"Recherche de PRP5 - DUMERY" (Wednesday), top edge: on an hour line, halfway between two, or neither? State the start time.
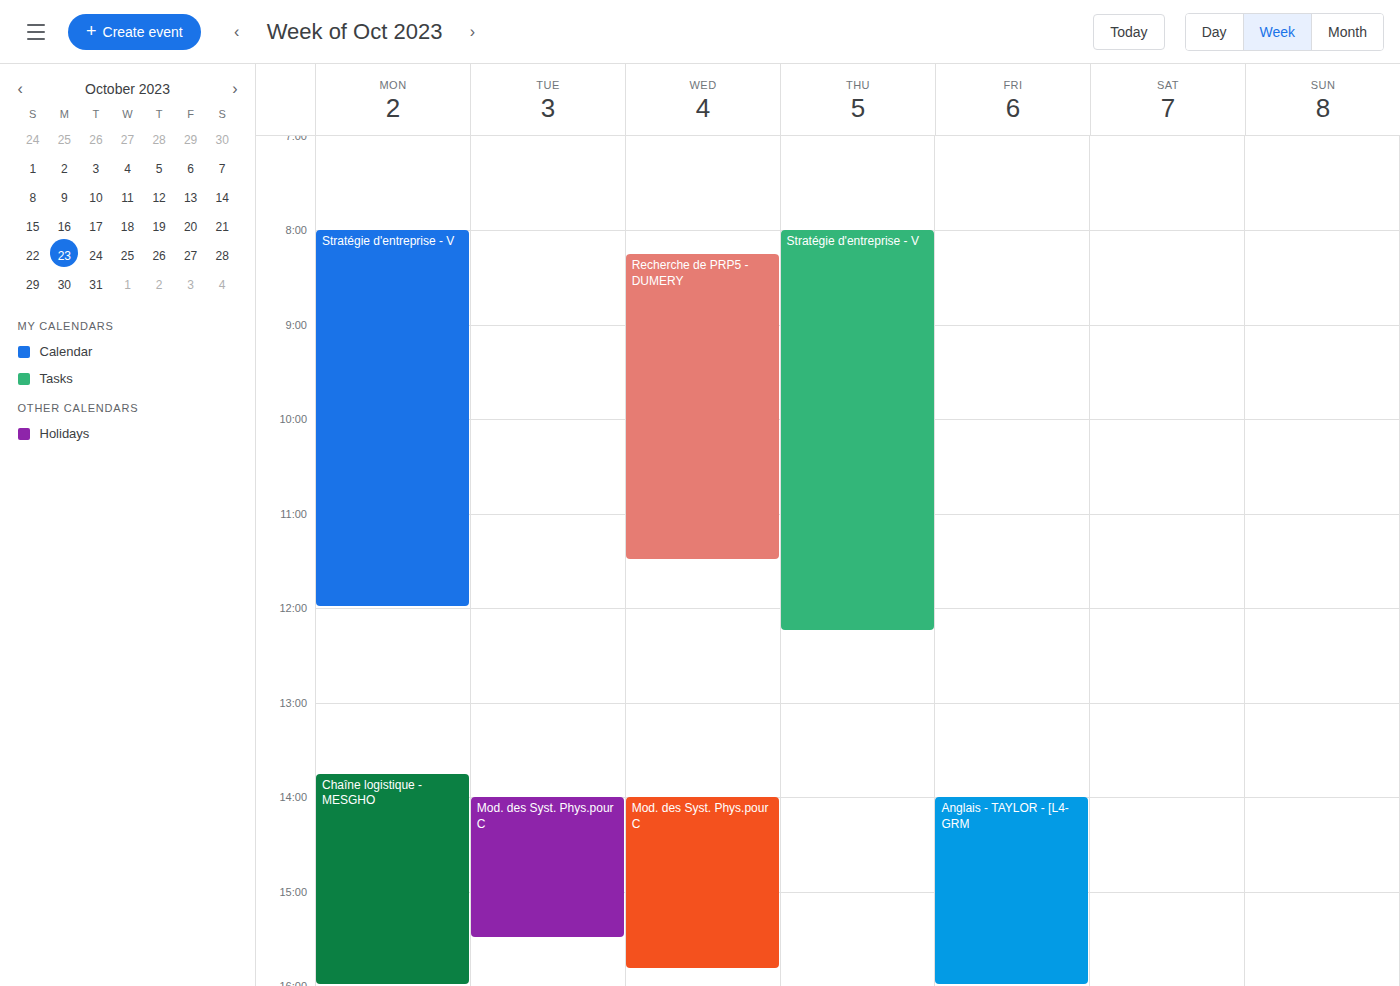
8:15 AM -- neither: a quarter of the way from the 8 AM line to the 9 AM line.